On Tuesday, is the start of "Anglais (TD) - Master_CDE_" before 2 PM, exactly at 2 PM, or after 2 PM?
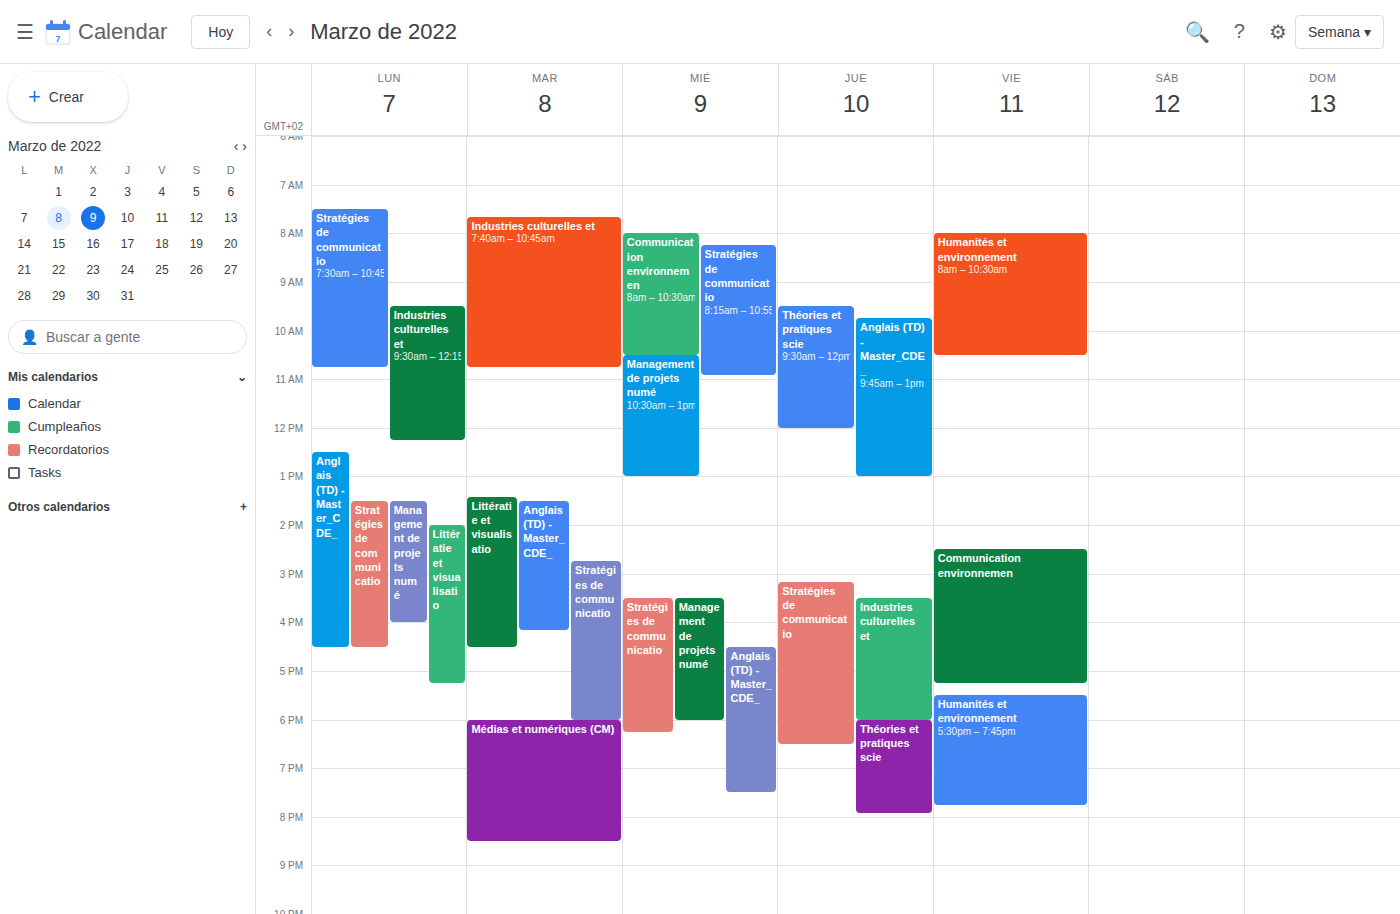
1:30 PM -- before 2 PM, 30 minutes above the 2 PM line.